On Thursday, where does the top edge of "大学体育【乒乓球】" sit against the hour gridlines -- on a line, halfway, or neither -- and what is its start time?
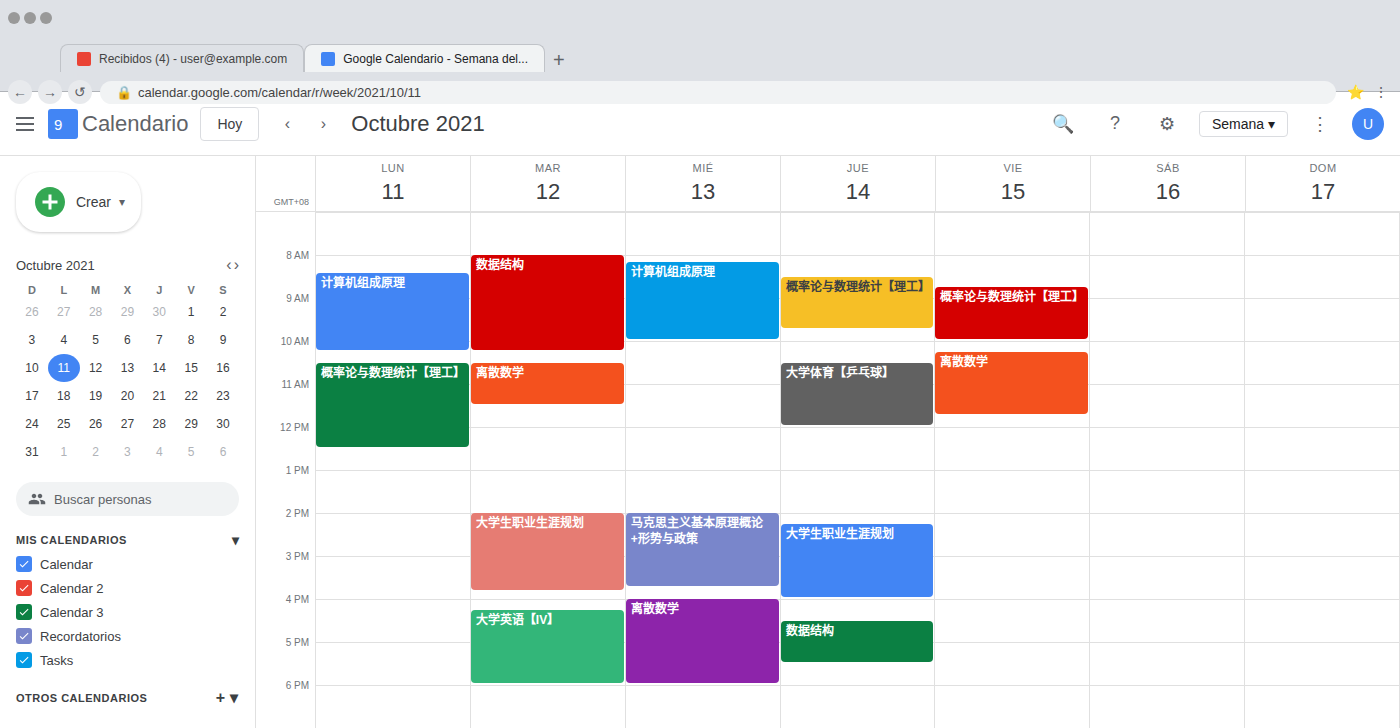
10:30 AM -- halfway between the 10 AM and 11 AM lines.